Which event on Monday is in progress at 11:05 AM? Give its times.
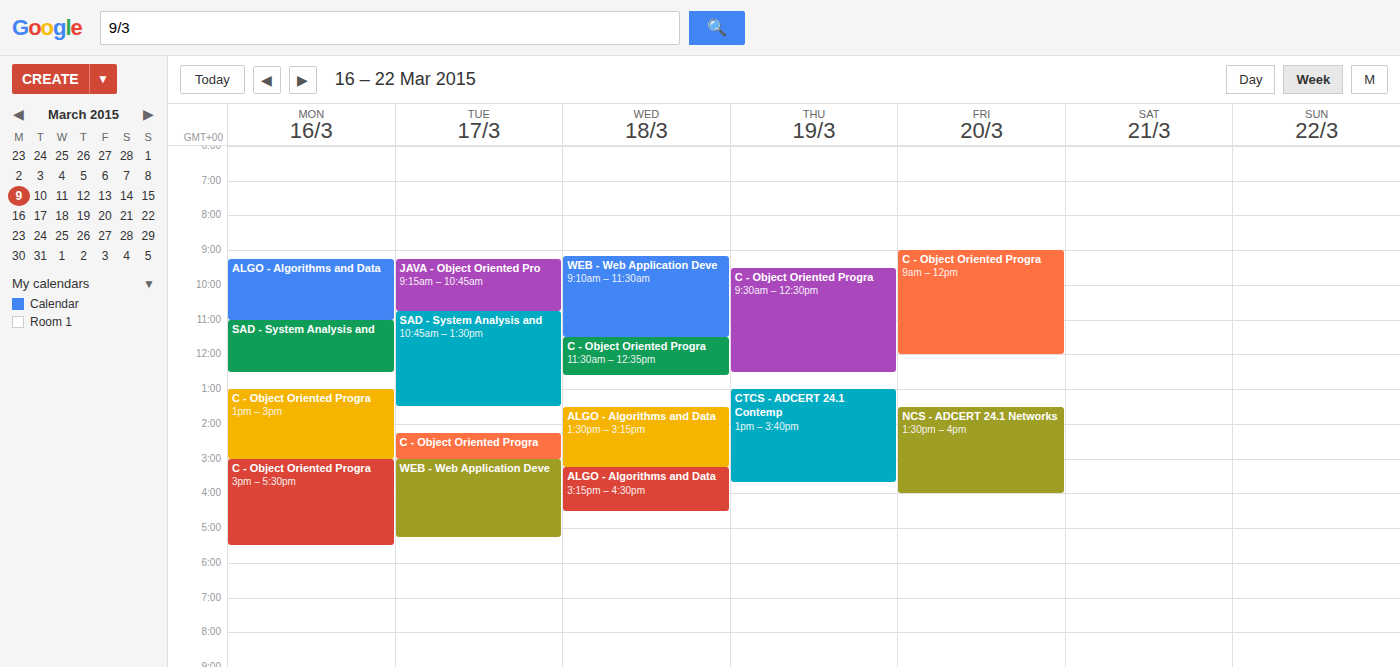
"SAD - System Analysis and", 11:00 AM to 12:30 PM